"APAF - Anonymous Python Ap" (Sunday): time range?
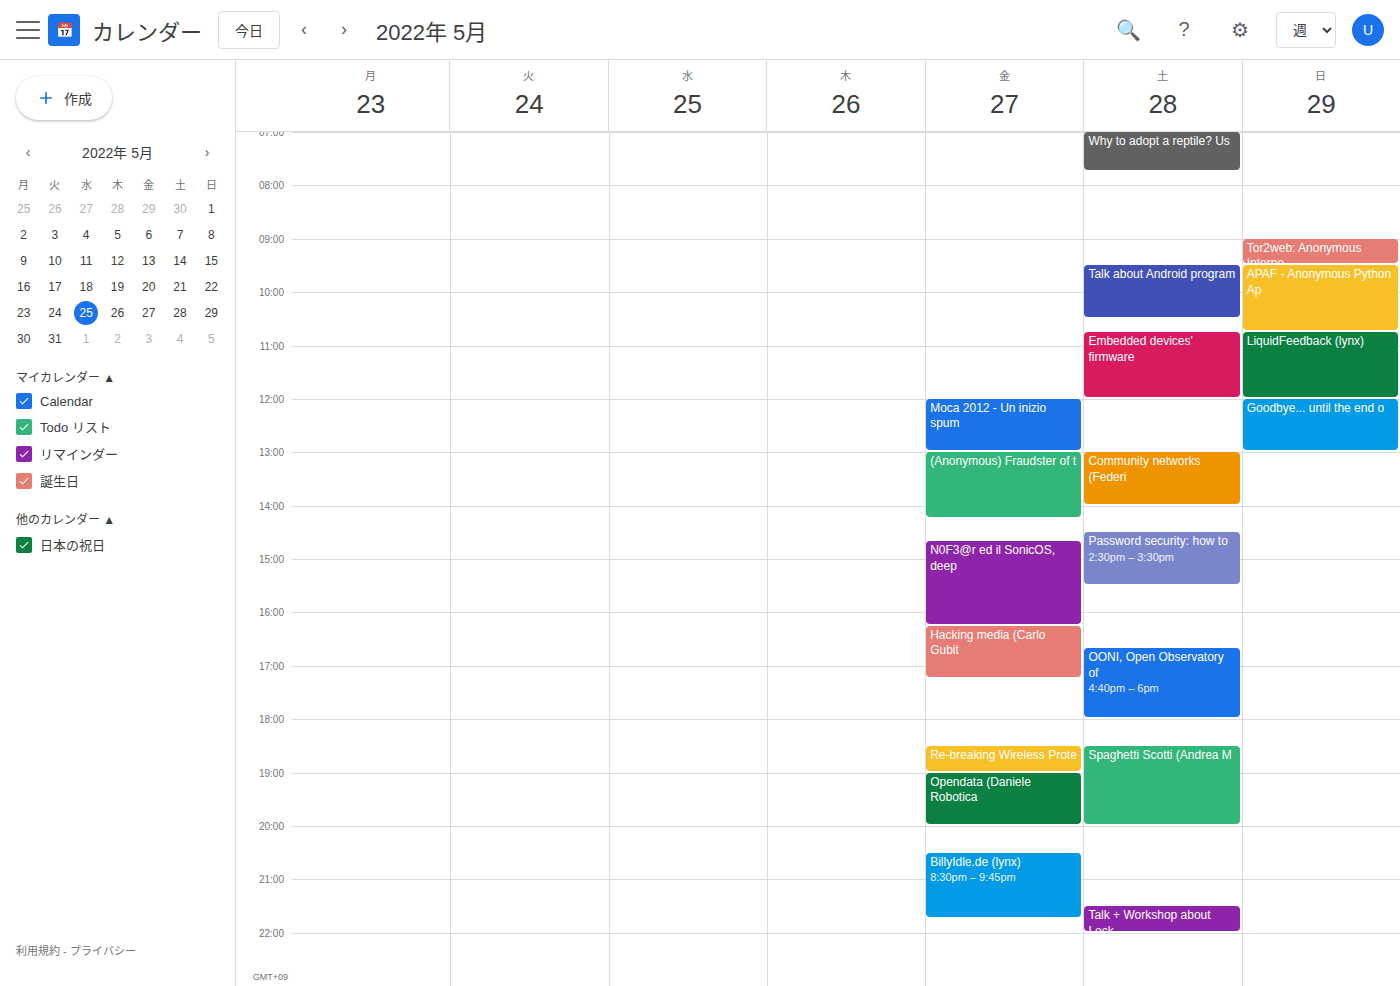
9:30 AM to 10:45 AM